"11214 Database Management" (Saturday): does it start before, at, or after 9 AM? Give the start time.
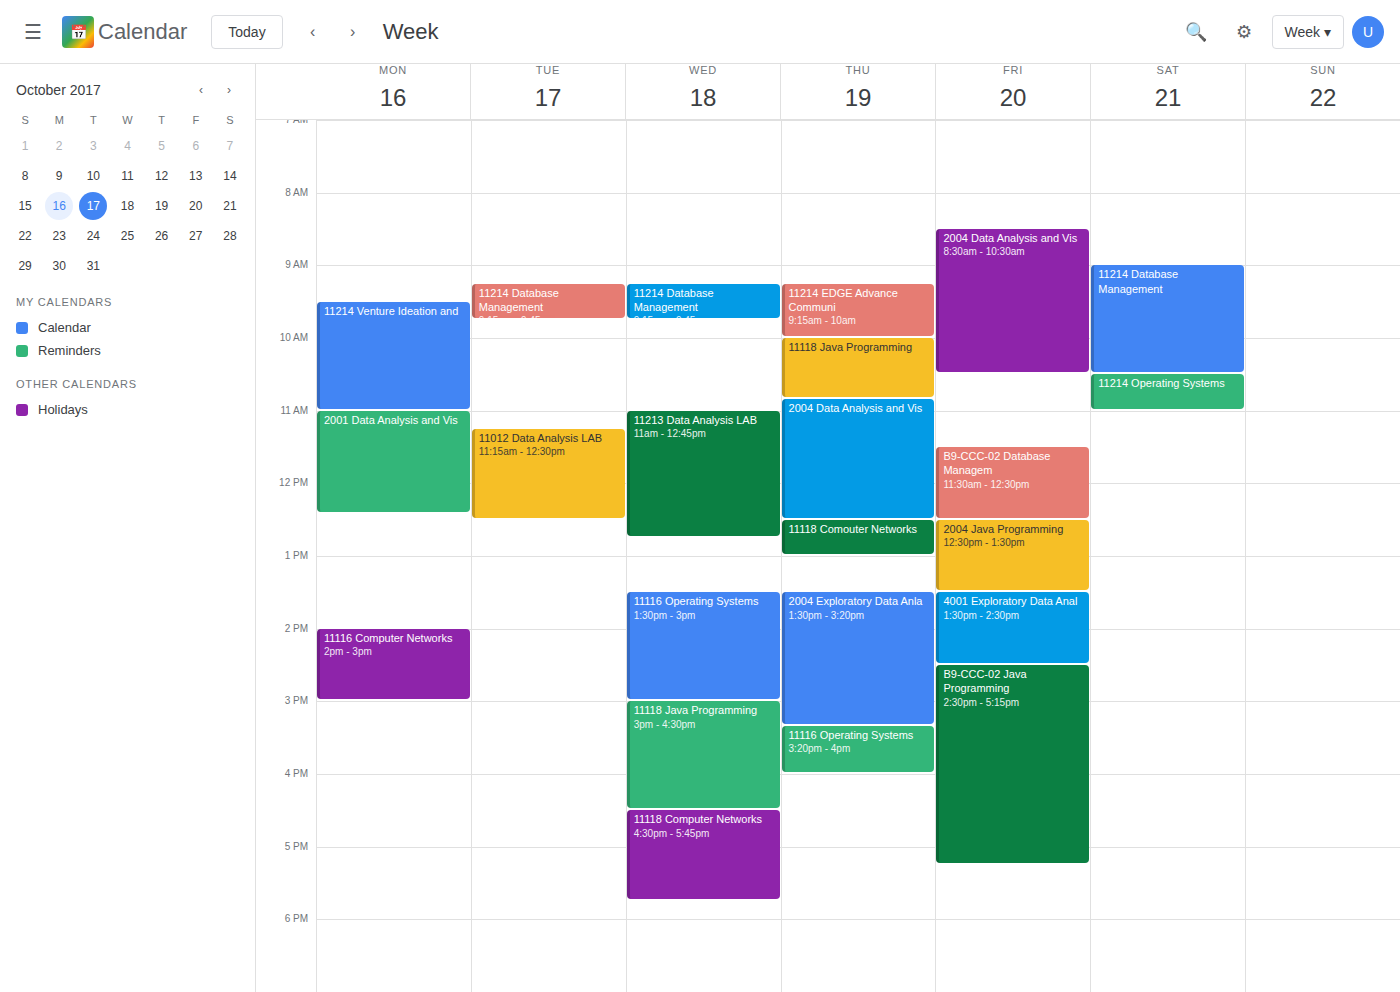
9:00 AM -- exactly at 9 AM, on the 9 AM line.